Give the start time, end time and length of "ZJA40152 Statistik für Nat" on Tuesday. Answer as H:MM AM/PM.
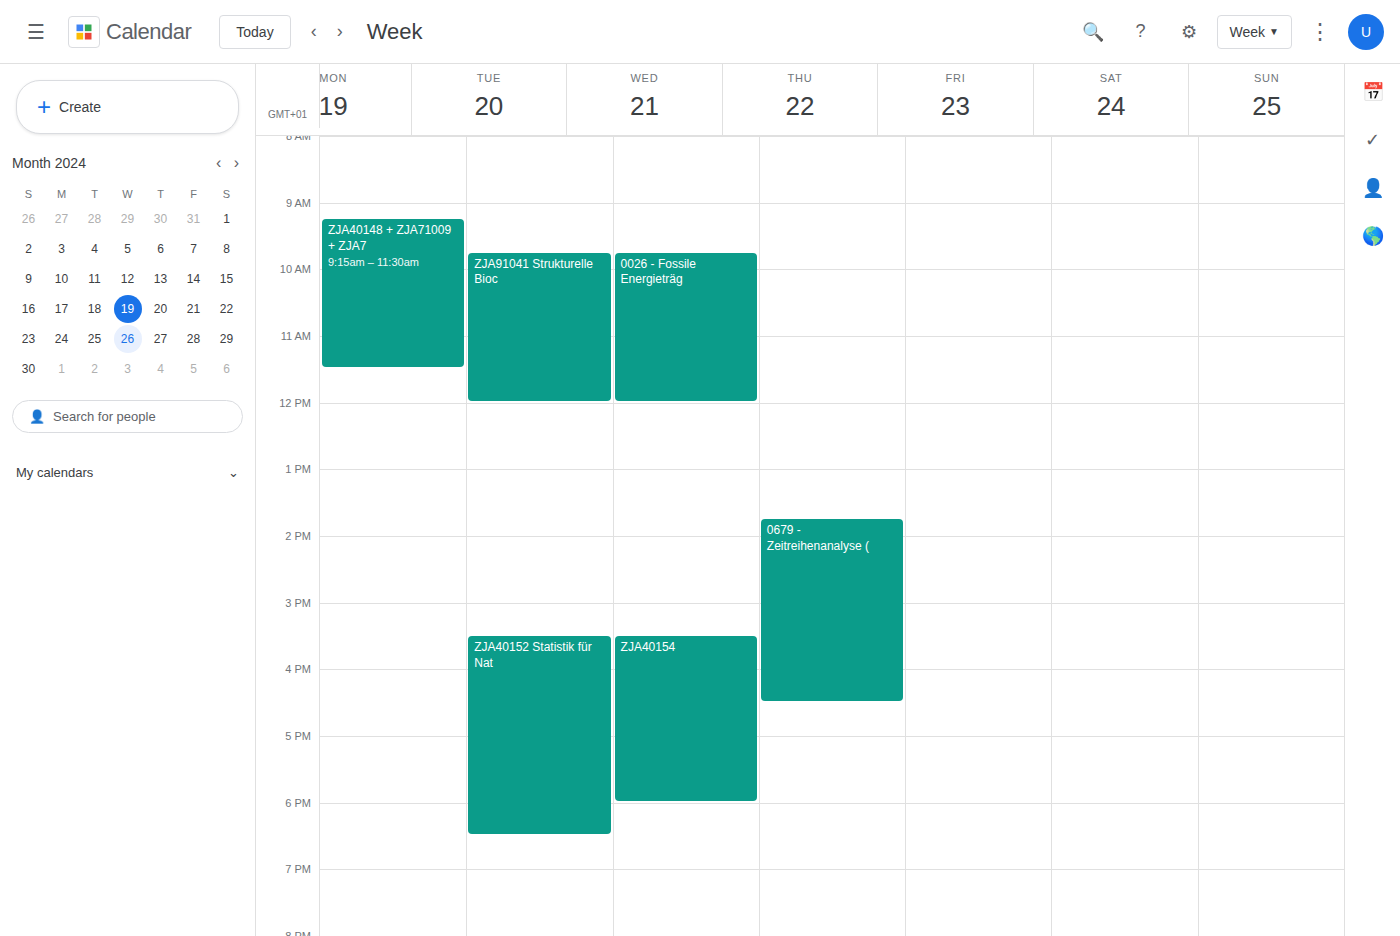
3:30 PM to 6:30 PM, 3 hours